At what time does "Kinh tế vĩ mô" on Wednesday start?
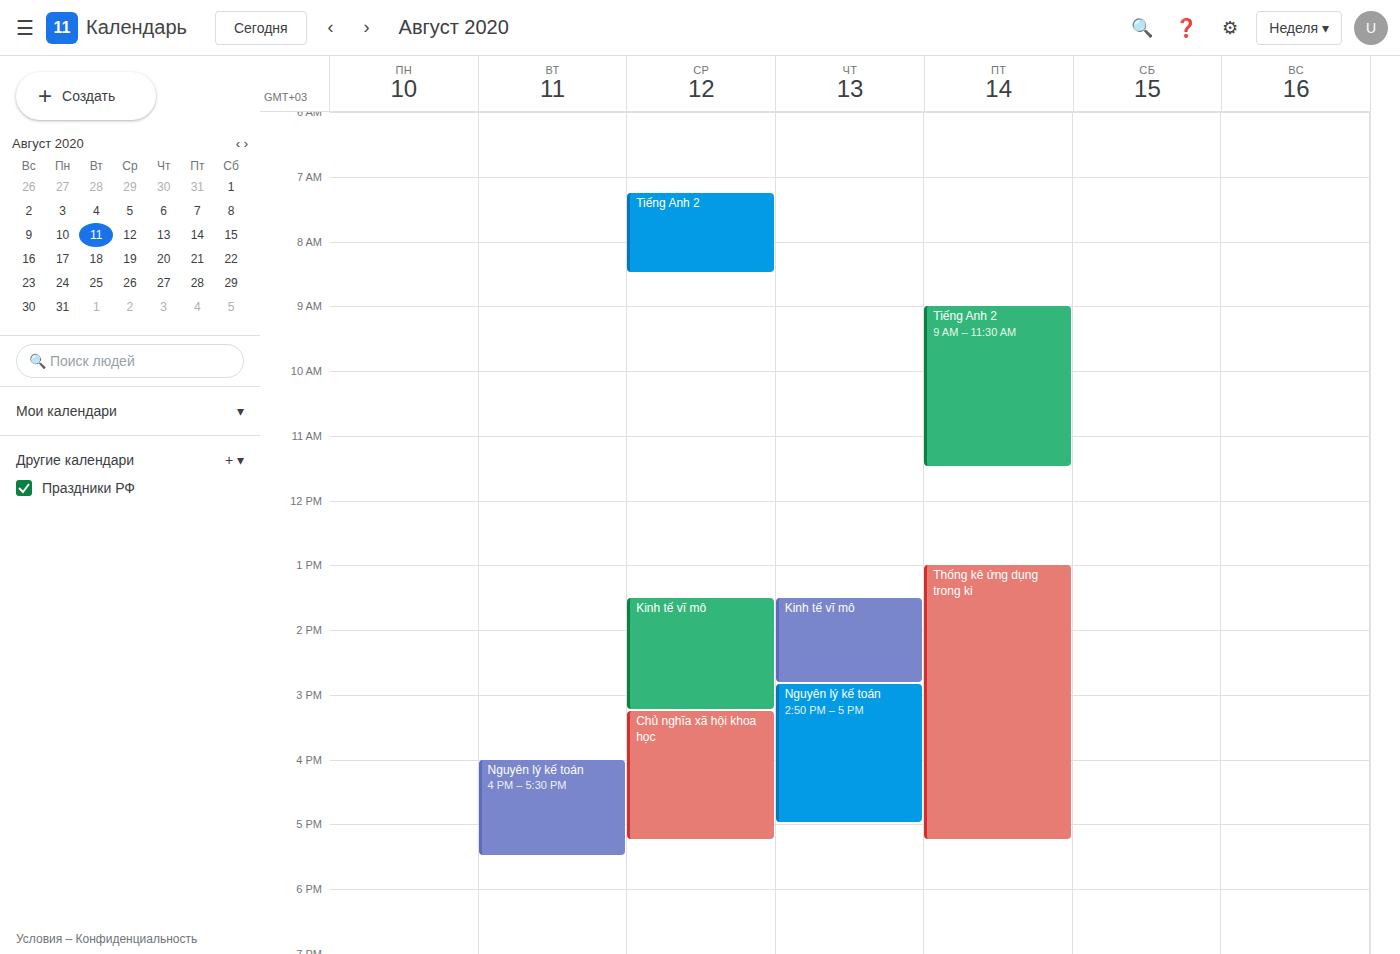
1:30 PM